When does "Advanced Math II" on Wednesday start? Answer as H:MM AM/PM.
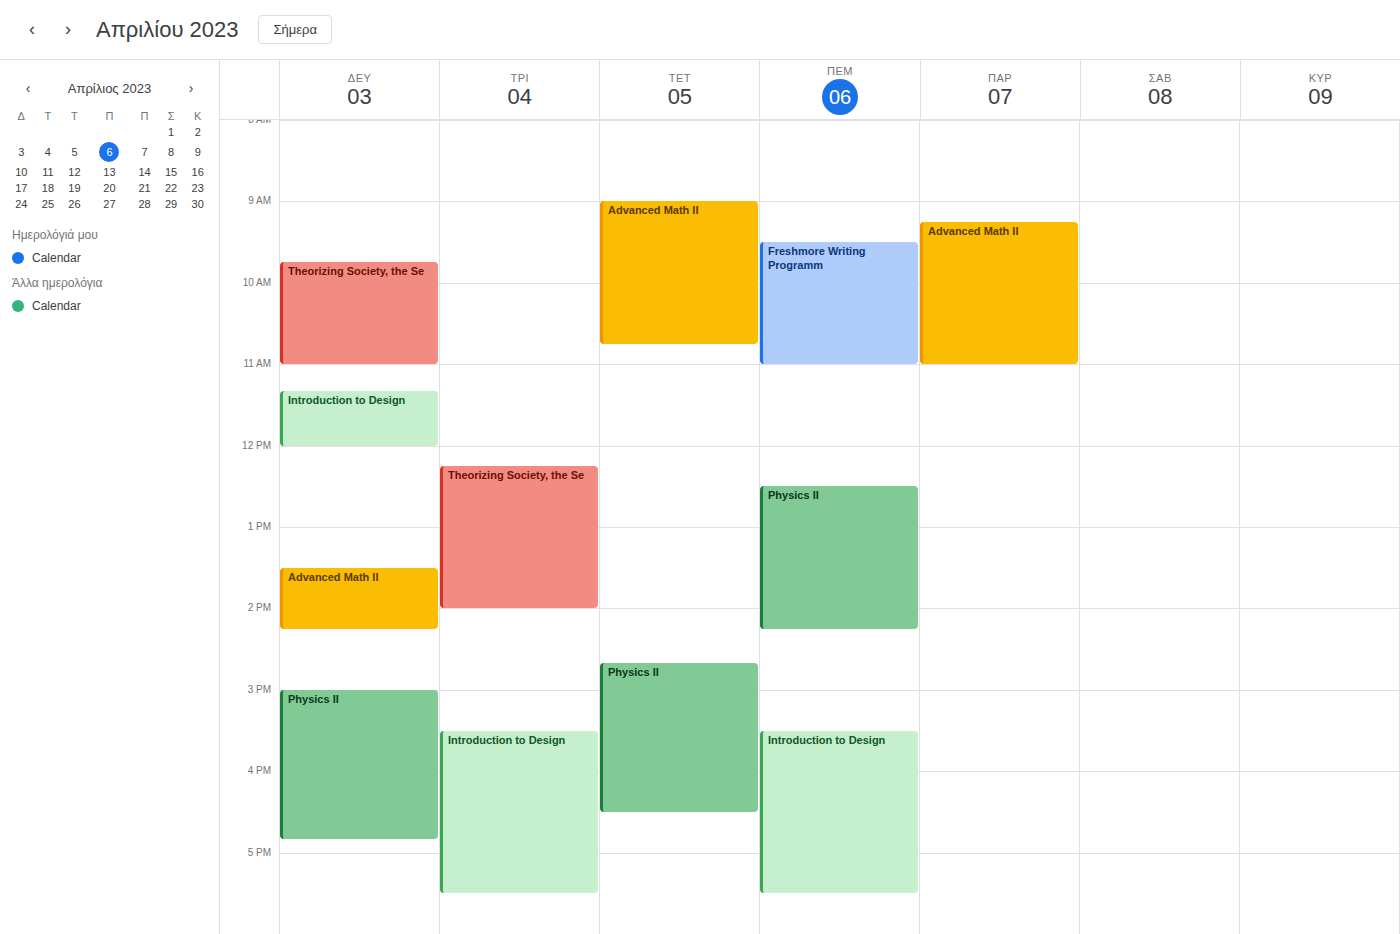
9:00 AM